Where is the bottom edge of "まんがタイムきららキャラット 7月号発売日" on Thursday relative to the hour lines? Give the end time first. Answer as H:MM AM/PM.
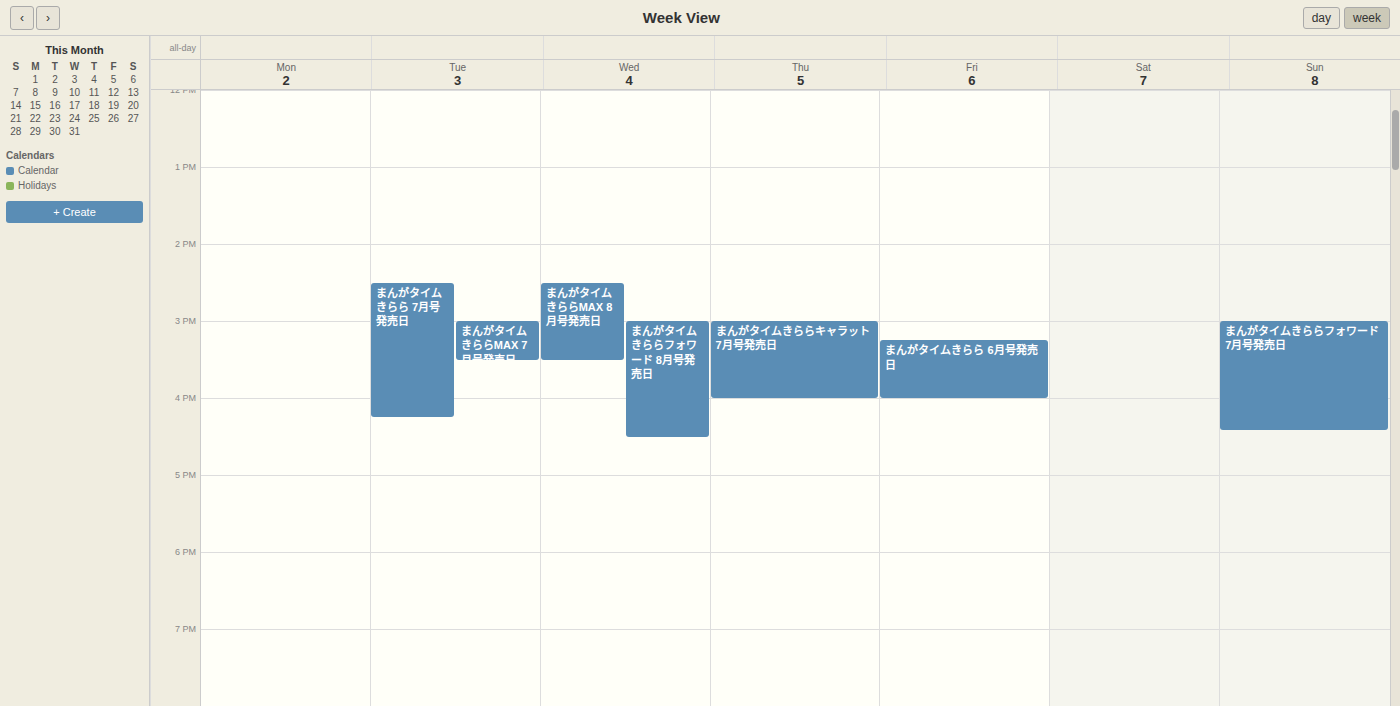
4:00 PM -- exactly on the 4 PM line.